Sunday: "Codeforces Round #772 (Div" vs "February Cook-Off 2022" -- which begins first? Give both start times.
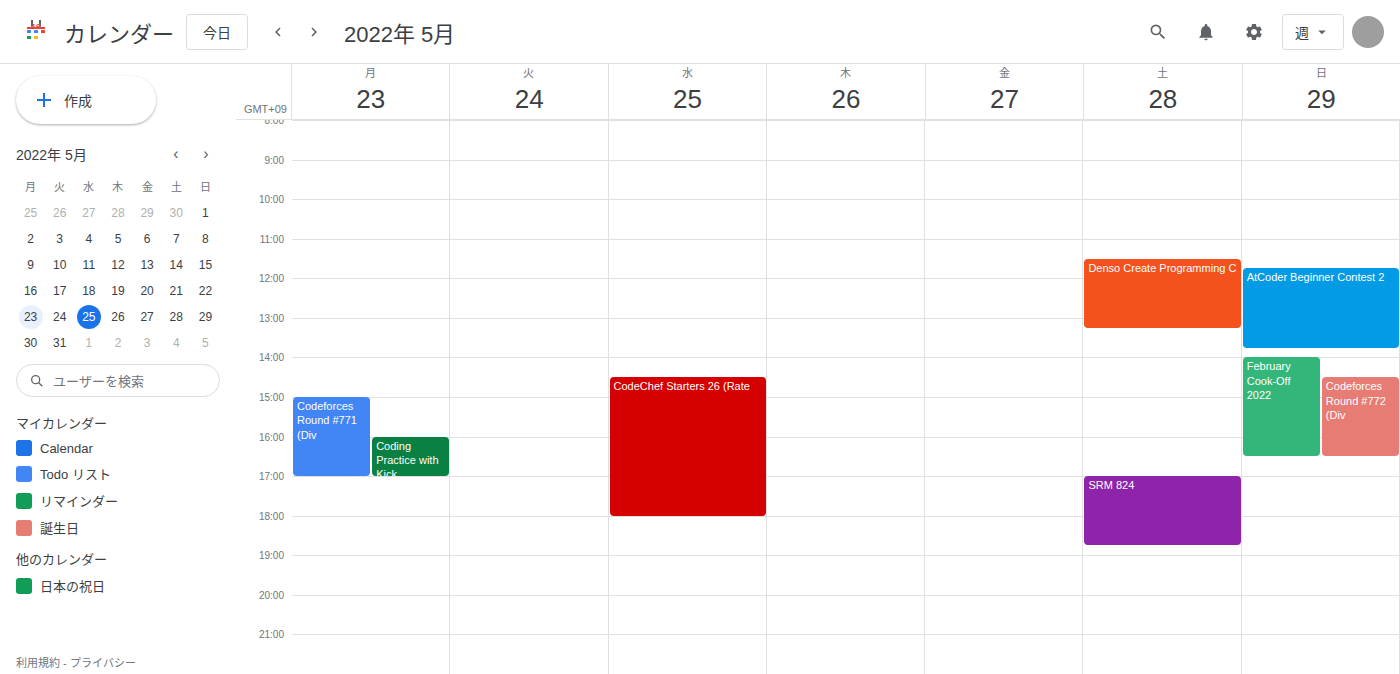
"February Cook-Off 2022" 14:00; "Codeforces Round #772 (Div" 14:30.